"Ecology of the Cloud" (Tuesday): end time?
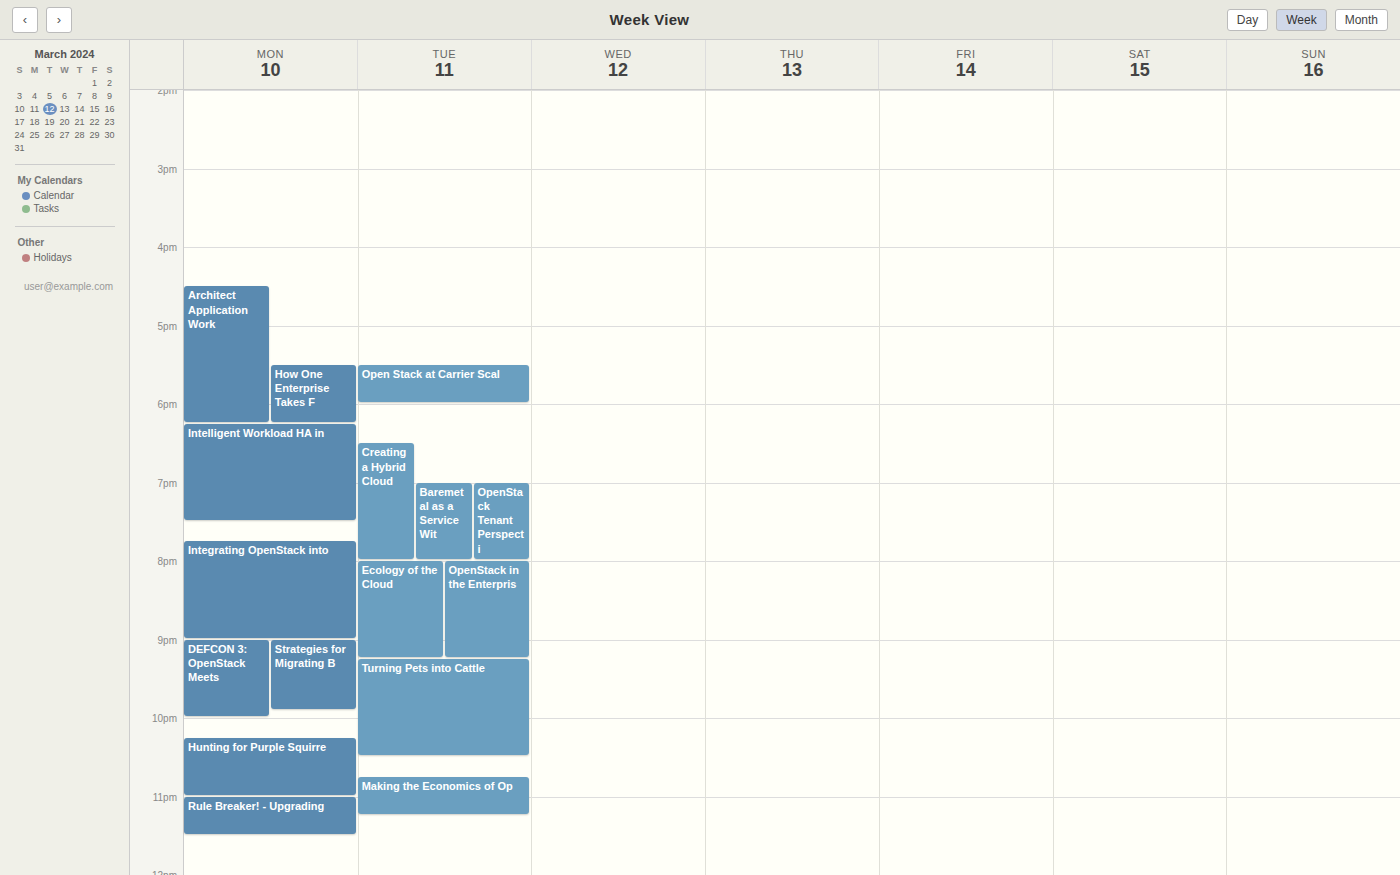
9:15 PM